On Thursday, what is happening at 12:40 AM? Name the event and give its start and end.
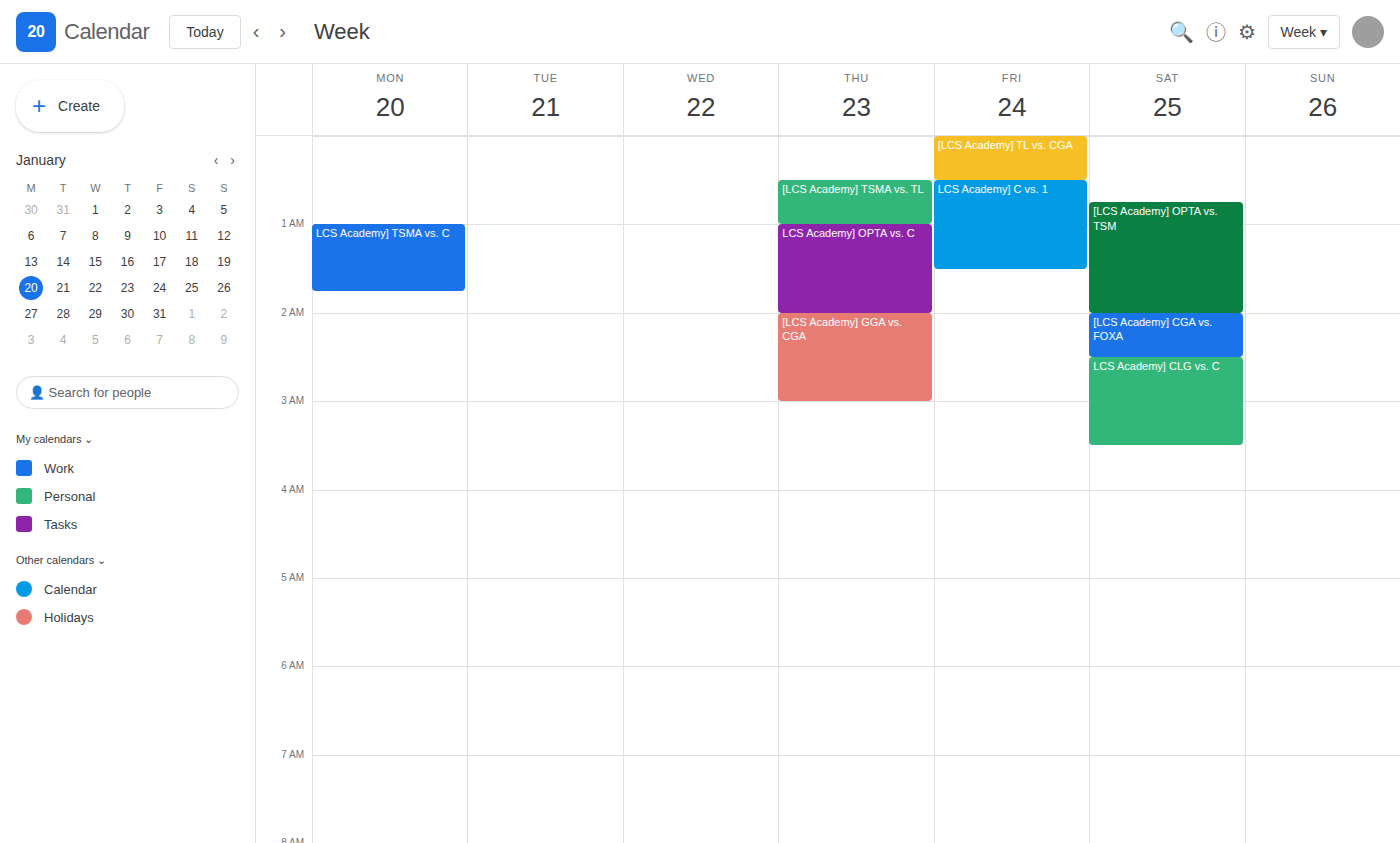
"[LCS Academy] TSMA vs. TL", 12:30 AM to 1:00 AM